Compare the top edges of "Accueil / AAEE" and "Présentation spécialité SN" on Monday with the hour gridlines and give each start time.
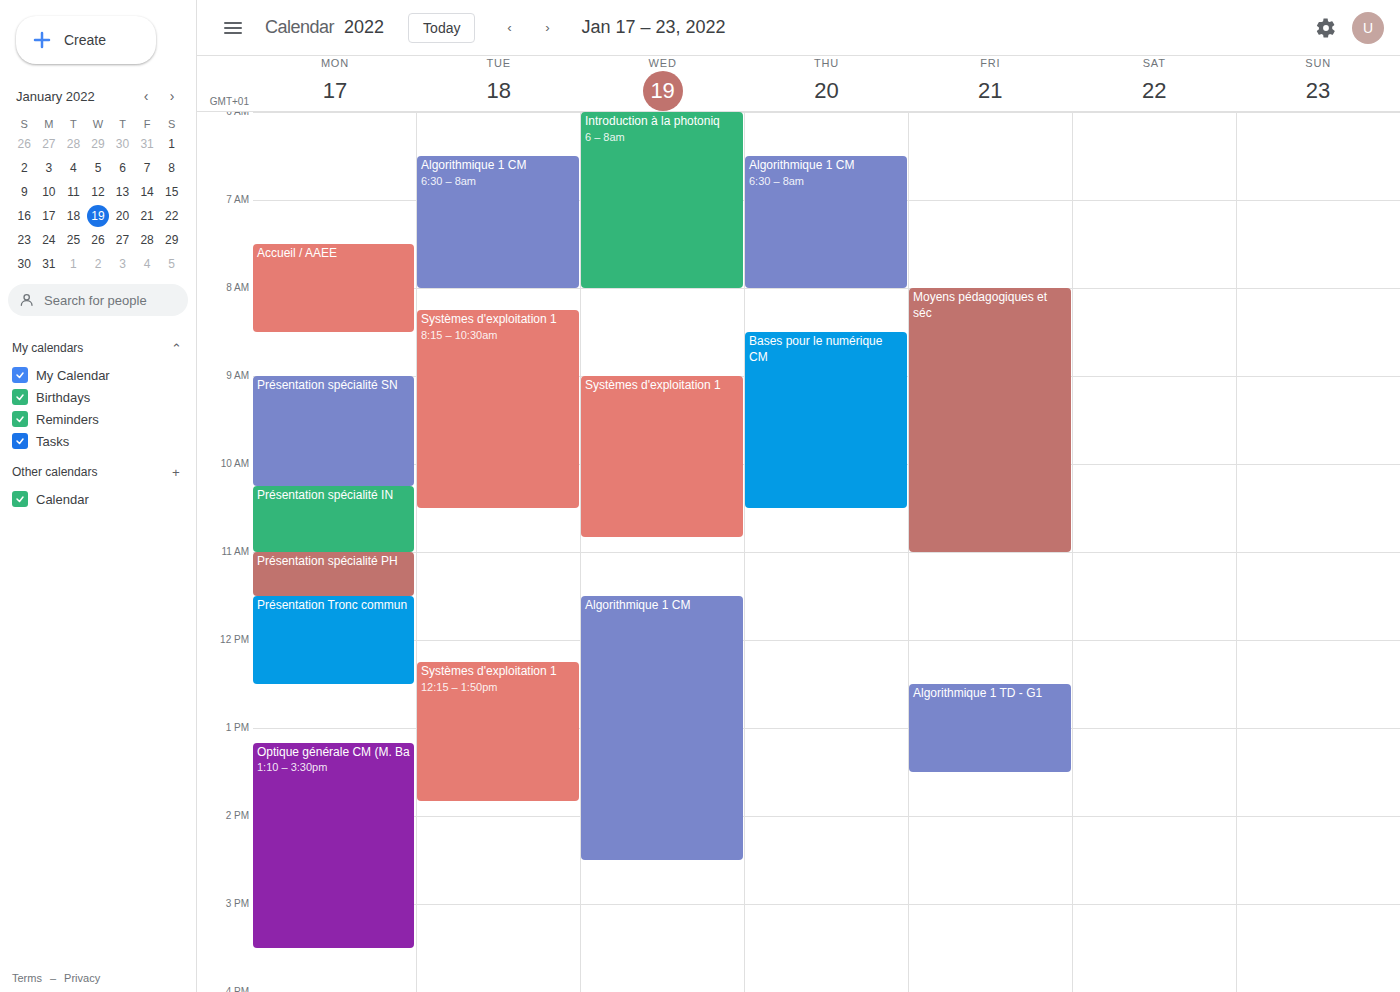
"Accueil / AAEE": 7:30 AM, halfway between the 7 AM and 8 AM lines. "Présentation spécialité SN": 9:00 AM, exactly on the 9 AM line.